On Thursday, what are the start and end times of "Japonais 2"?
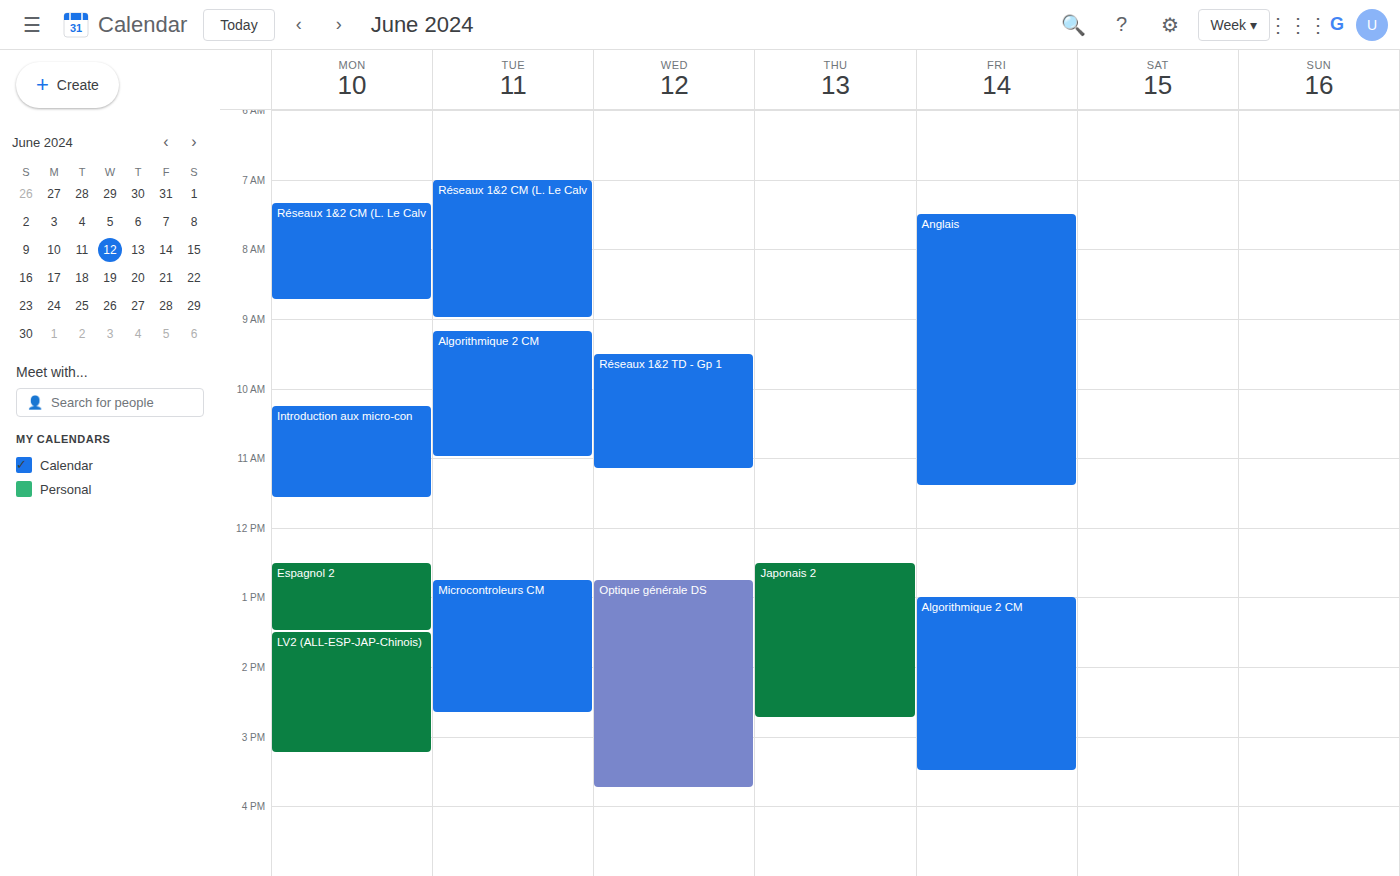
12:30 PM to 2:45 PM